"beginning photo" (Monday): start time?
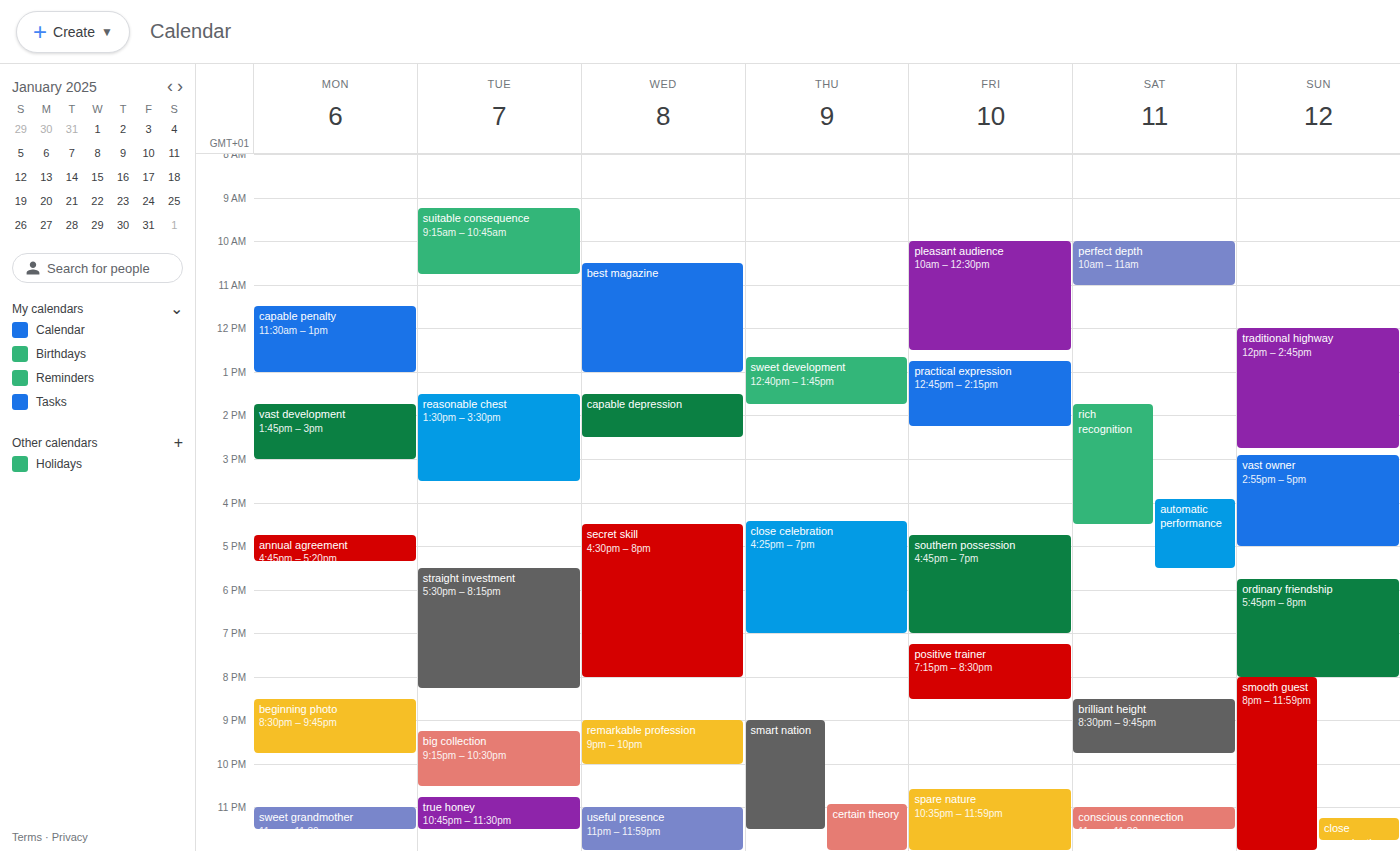
8:30 PM